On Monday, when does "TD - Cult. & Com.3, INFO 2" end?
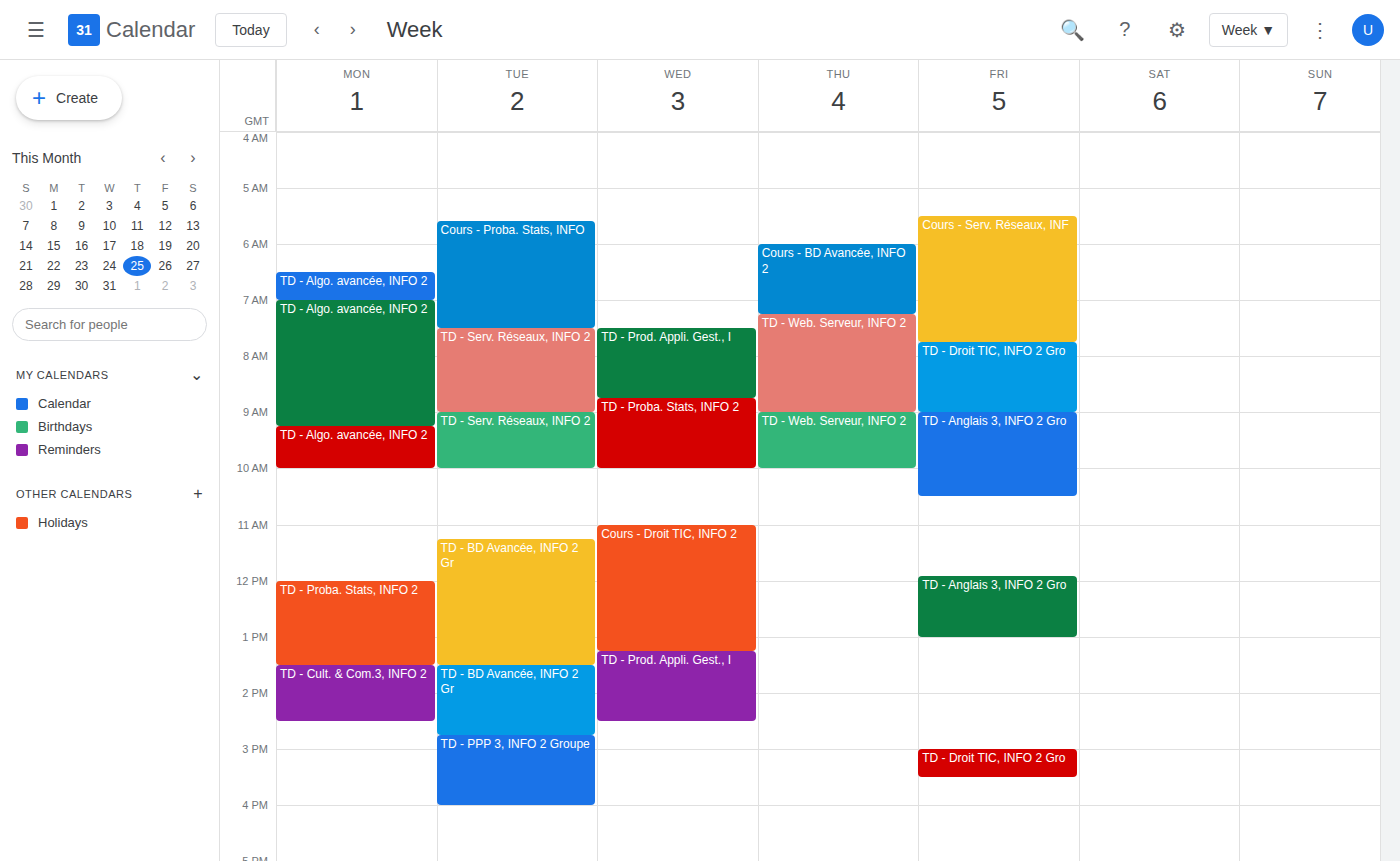
2:30 PM